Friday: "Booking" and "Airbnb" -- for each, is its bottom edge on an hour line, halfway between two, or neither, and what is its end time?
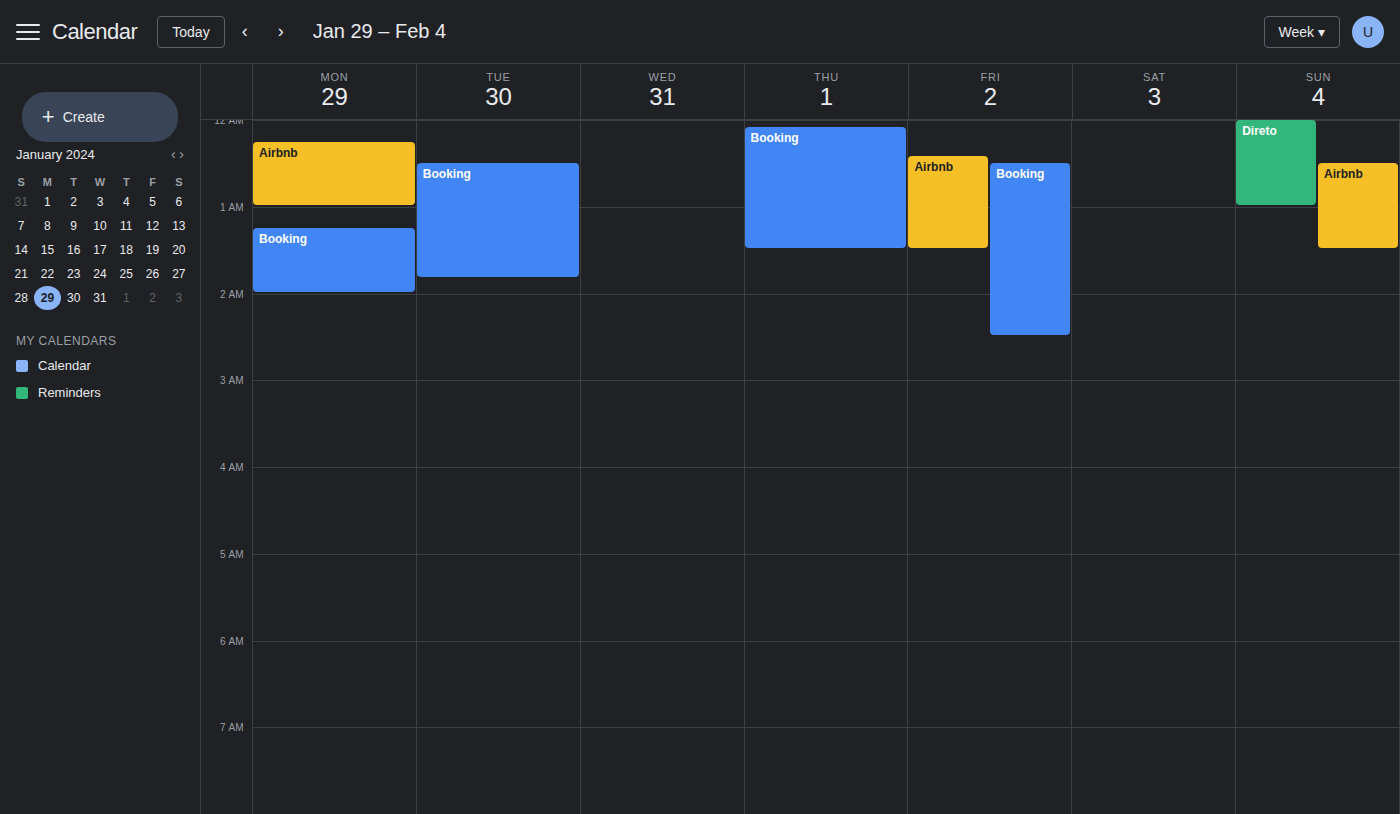
"Booking": 2:30 AM, halfway between the 2 AM and 3 AM lines. "Airbnb": 1:30 AM, halfway between the 1 AM and 2 AM lines.